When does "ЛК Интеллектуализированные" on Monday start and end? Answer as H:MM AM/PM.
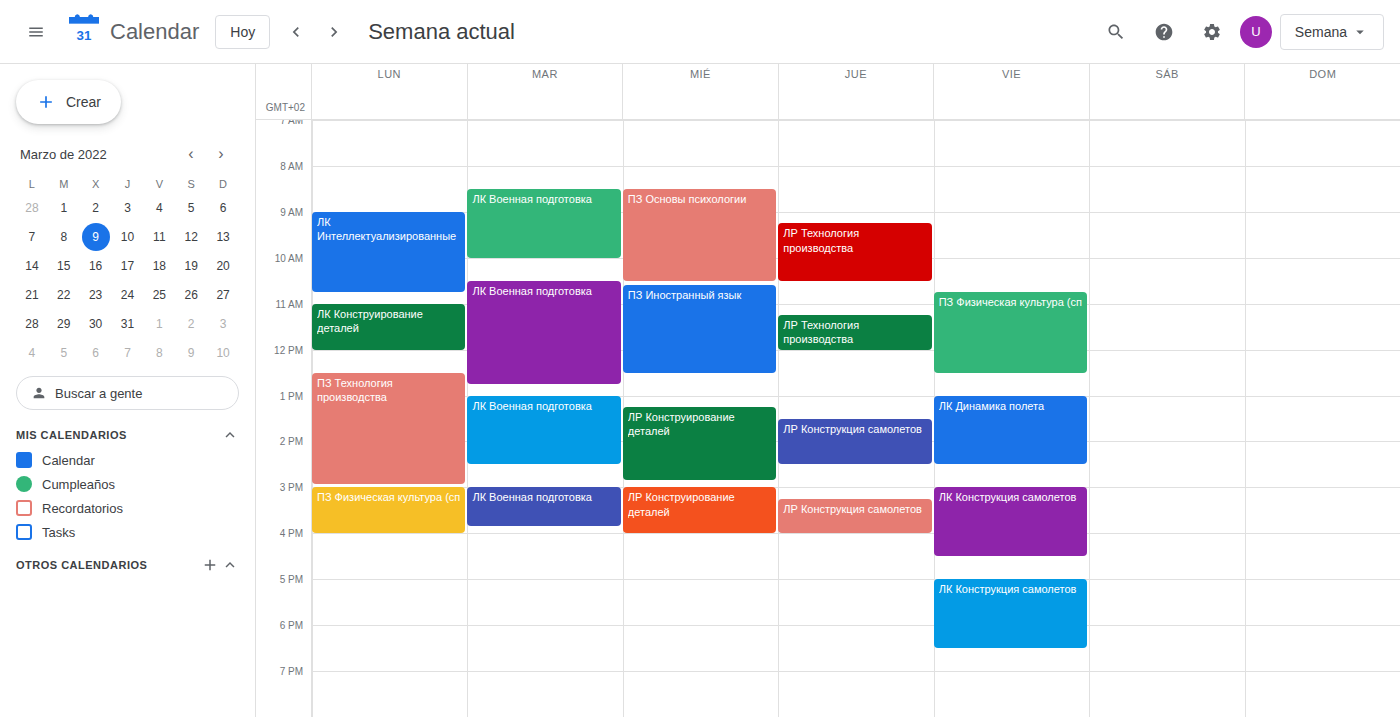
9:00 AM to 10:45 AM